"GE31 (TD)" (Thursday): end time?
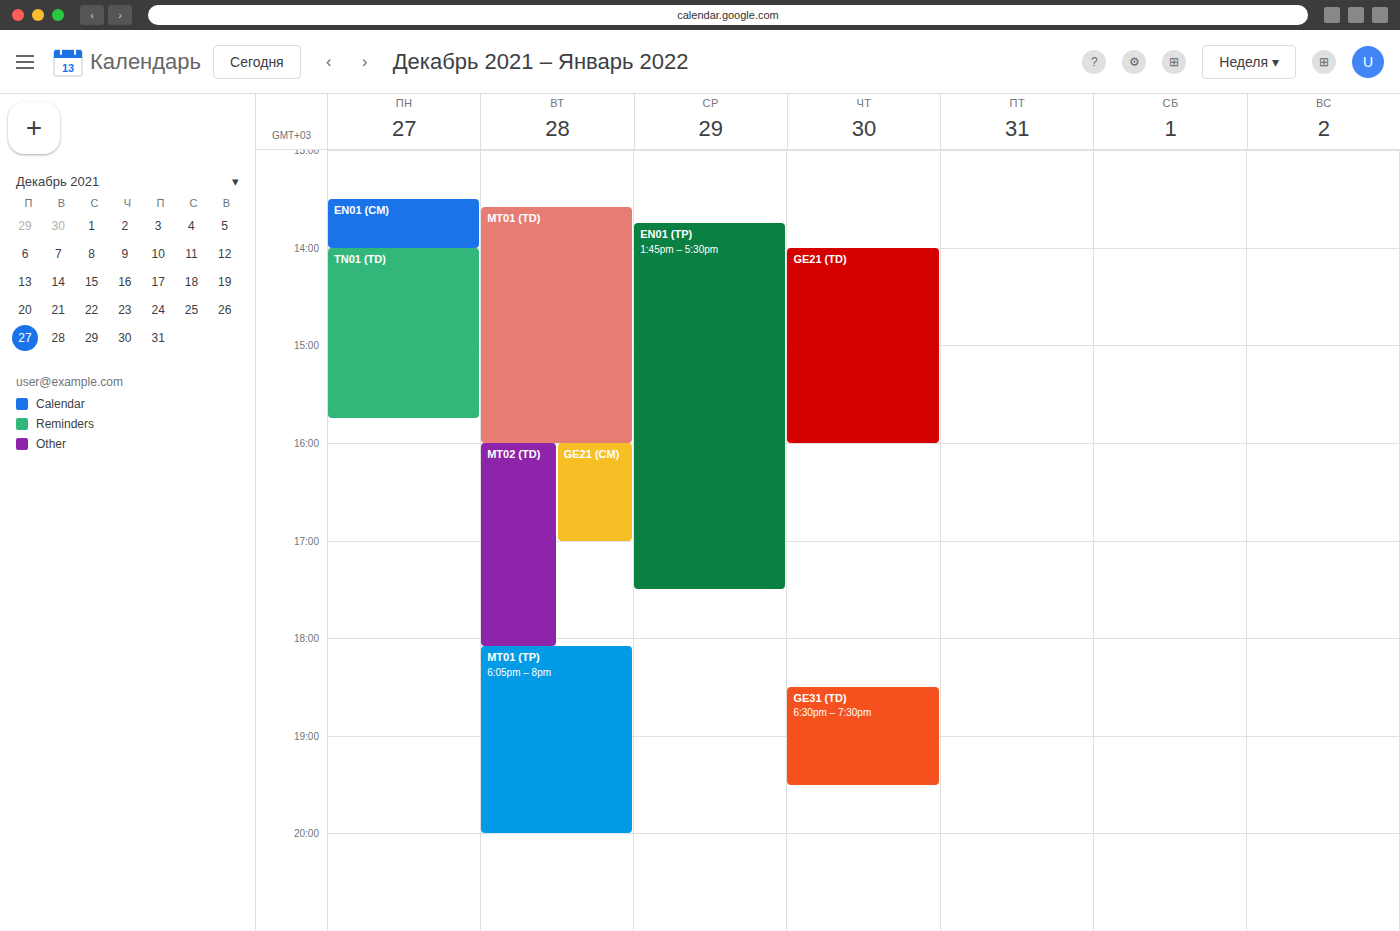
7:30 PM